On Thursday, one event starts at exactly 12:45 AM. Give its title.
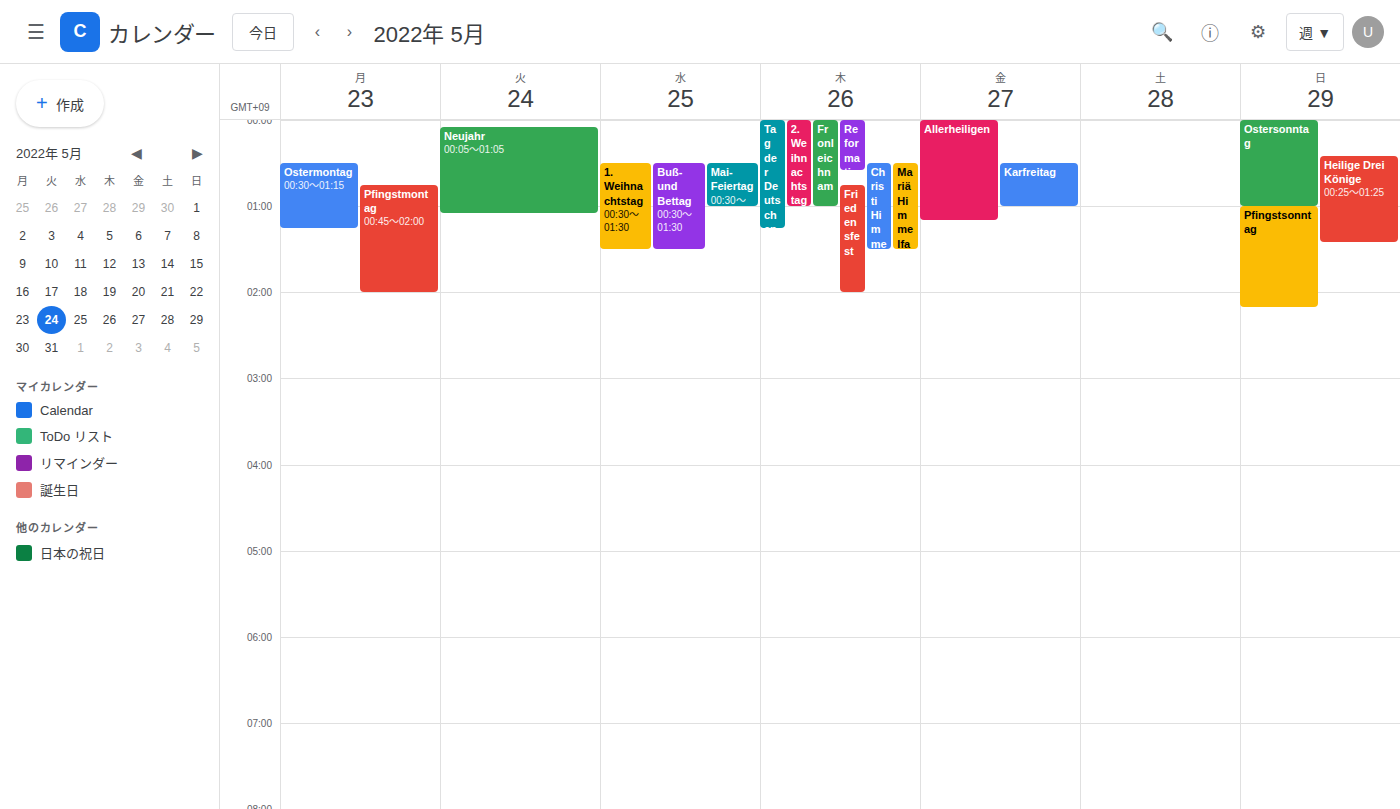
"Friedensfest"